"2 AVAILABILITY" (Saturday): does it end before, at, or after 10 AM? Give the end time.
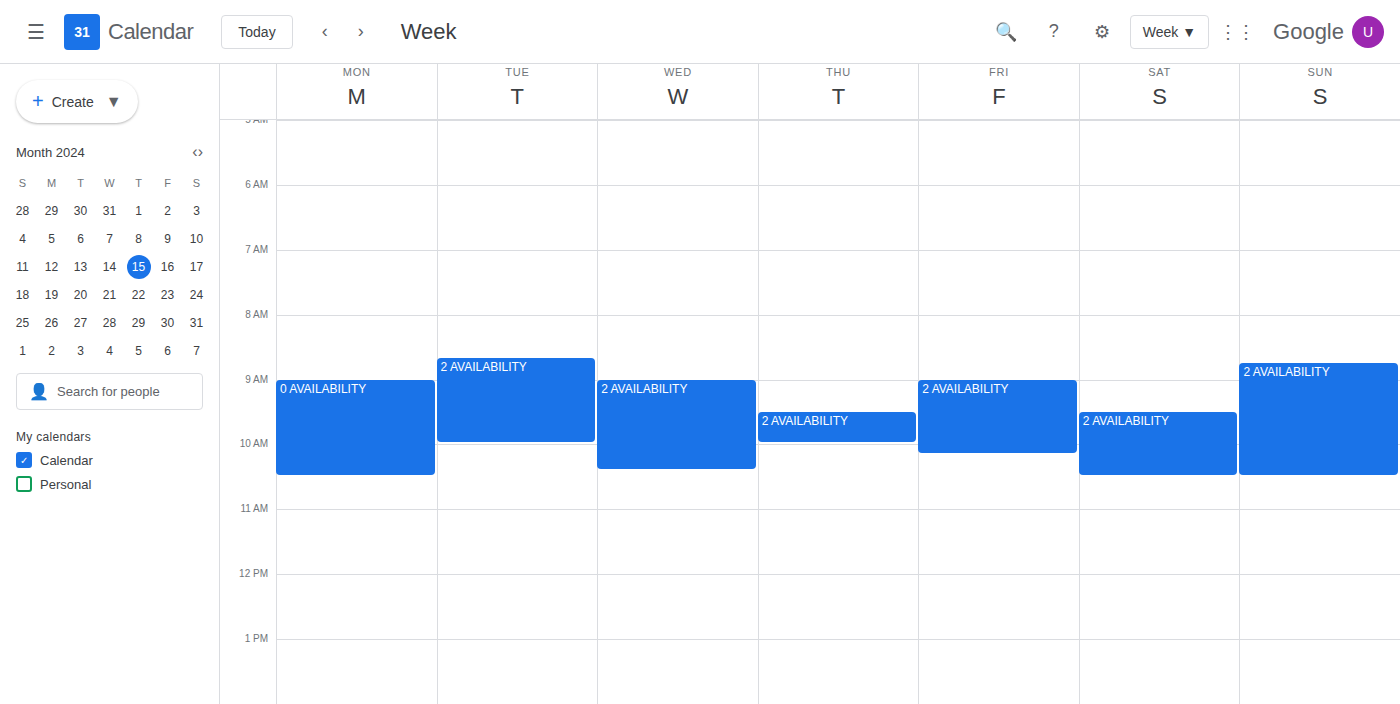
10:30 AM -- after 10 AM, 30 minutes below the 10 AM line.